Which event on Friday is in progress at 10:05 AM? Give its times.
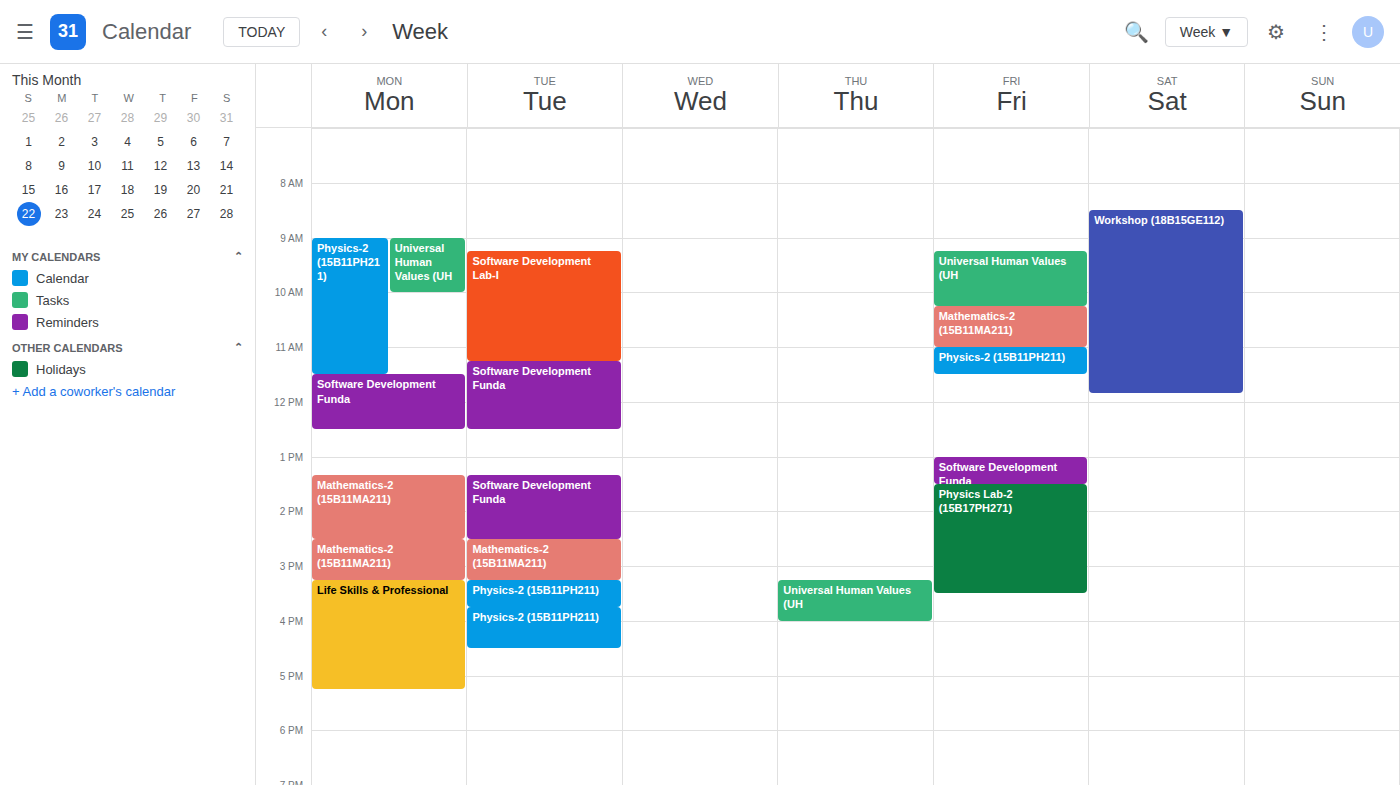
"Universal Human Values (UH", 9:15 AM to 10:15 AM